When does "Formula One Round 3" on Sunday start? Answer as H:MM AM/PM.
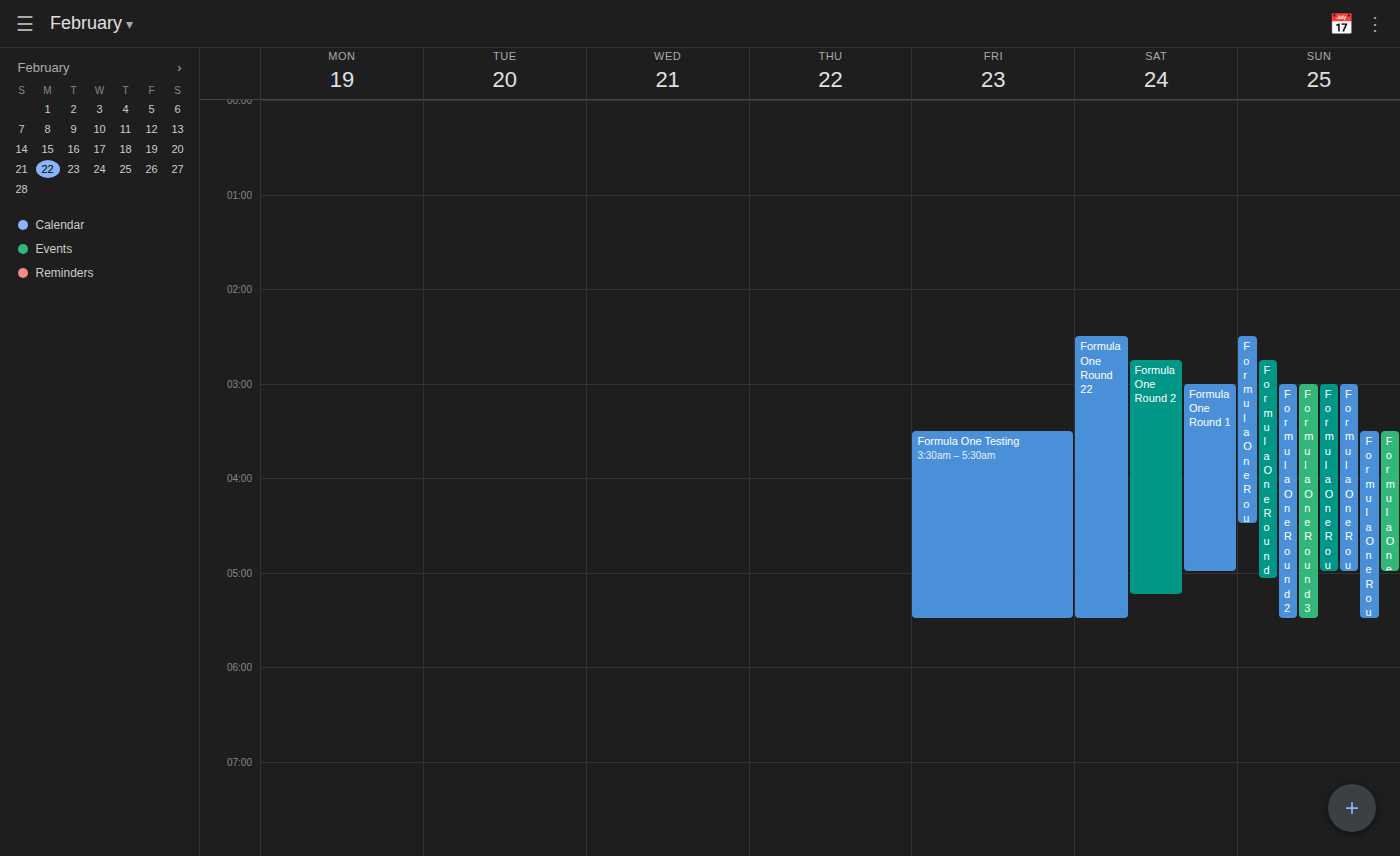
3:00 AM